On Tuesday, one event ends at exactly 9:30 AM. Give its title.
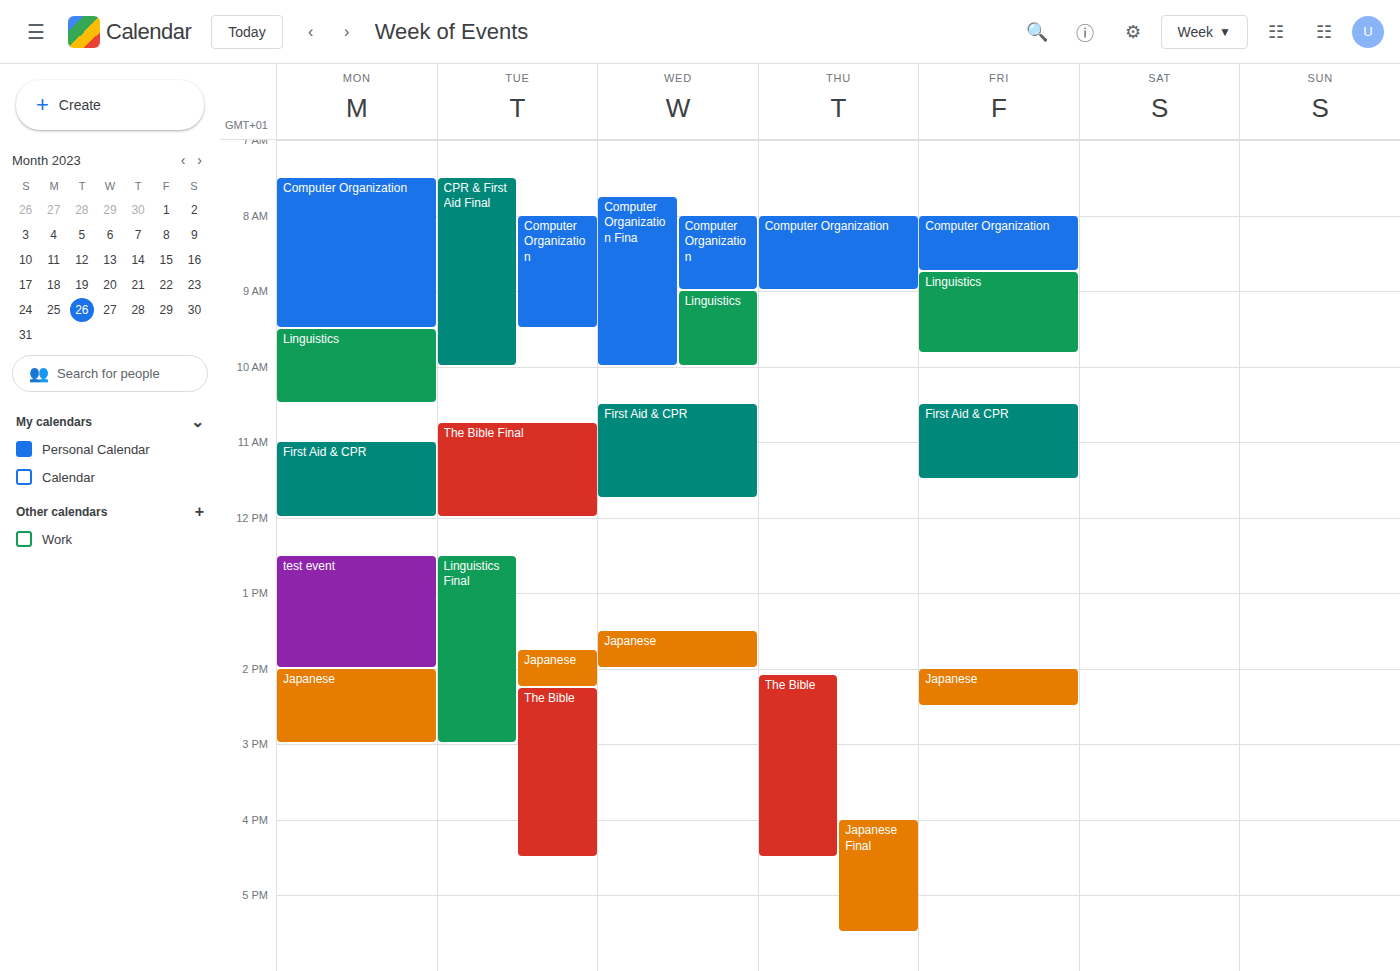
"Computer Organization"